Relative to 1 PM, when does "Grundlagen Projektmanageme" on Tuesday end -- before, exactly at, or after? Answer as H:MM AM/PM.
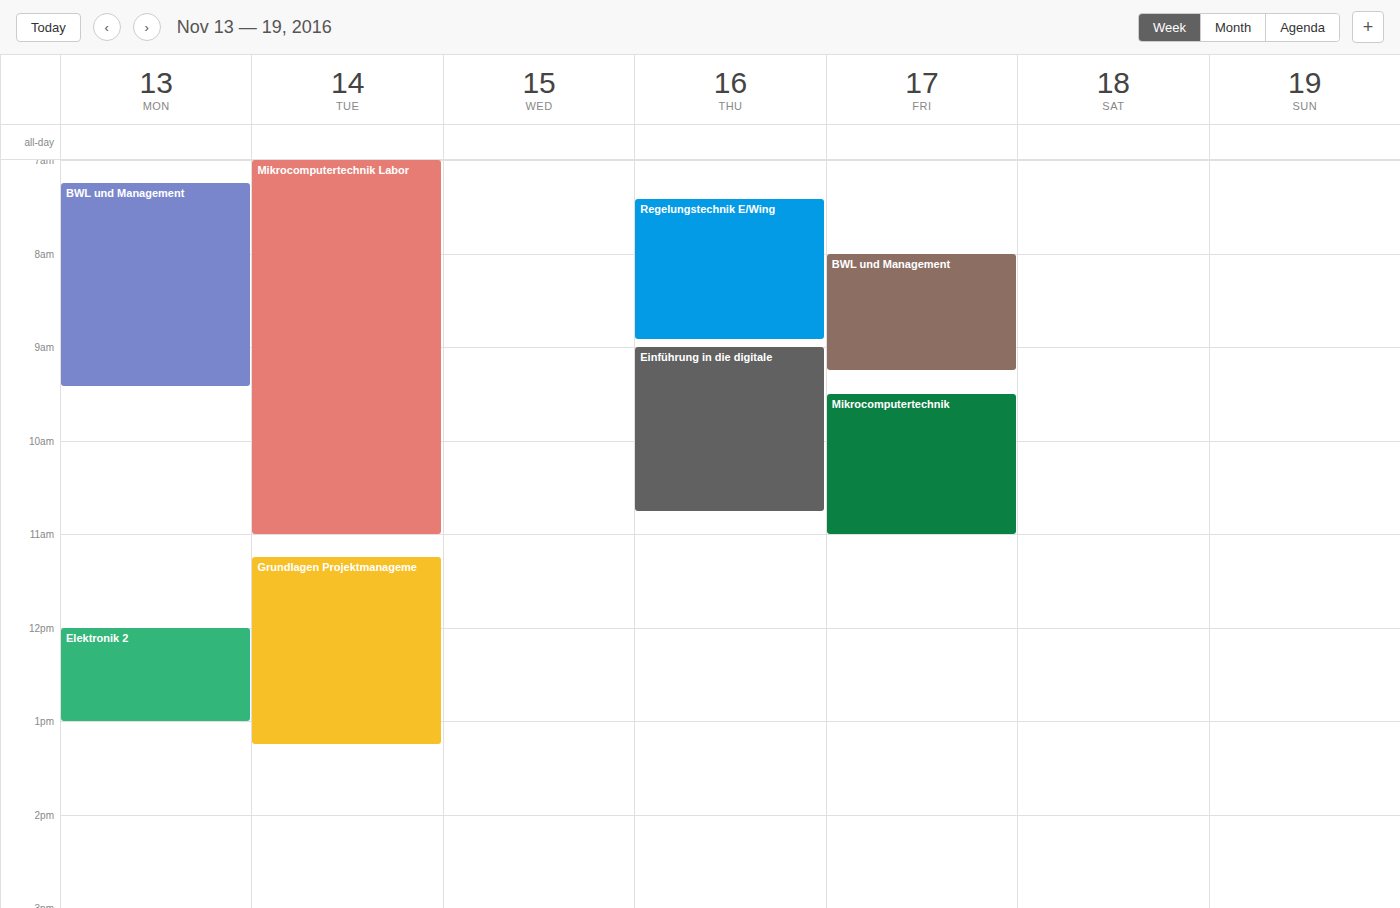
1:15 PM -- after 1 PM, 15 minutes below the 1 PM line.